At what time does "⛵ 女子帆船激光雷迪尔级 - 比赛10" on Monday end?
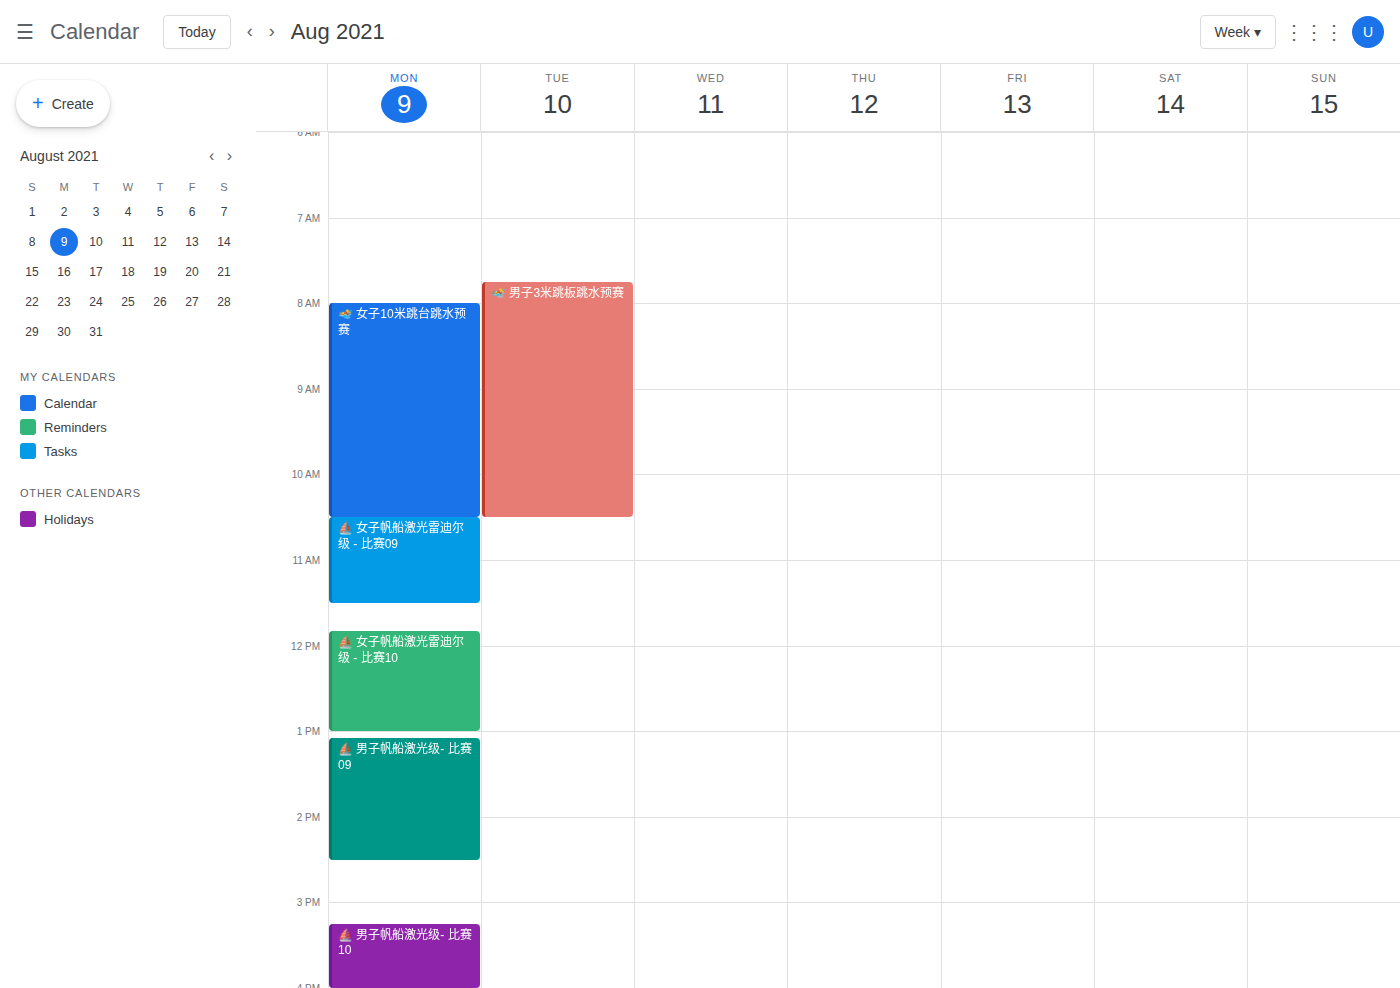
1:00 PM